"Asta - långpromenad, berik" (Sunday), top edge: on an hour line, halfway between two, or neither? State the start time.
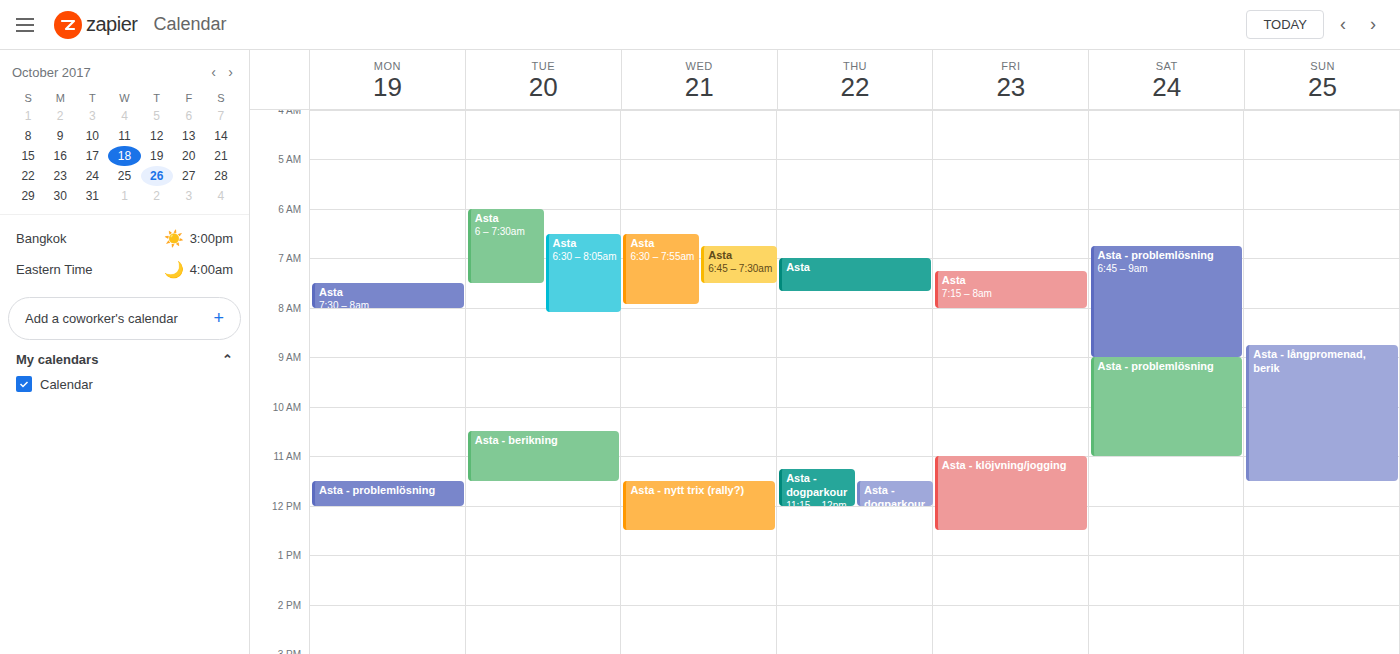
8:45 AM -- neither: three quarters of the way from the 8 AM line to the 9 AM line.